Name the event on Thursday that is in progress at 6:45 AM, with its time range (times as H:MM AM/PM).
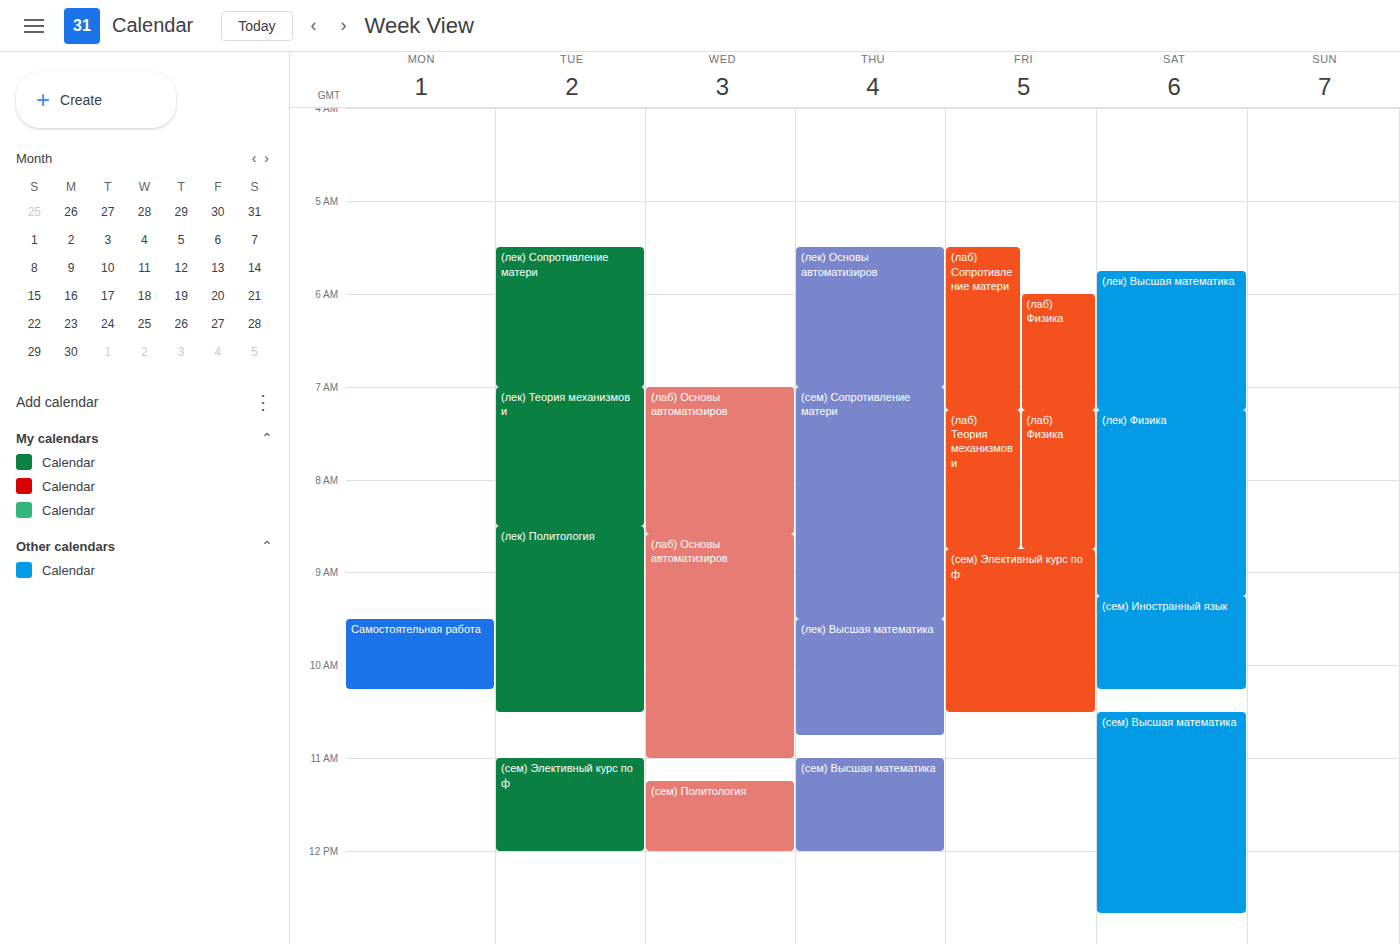
"(лек) Основы автоматизиров", 5:30 AM to 7:00 AM